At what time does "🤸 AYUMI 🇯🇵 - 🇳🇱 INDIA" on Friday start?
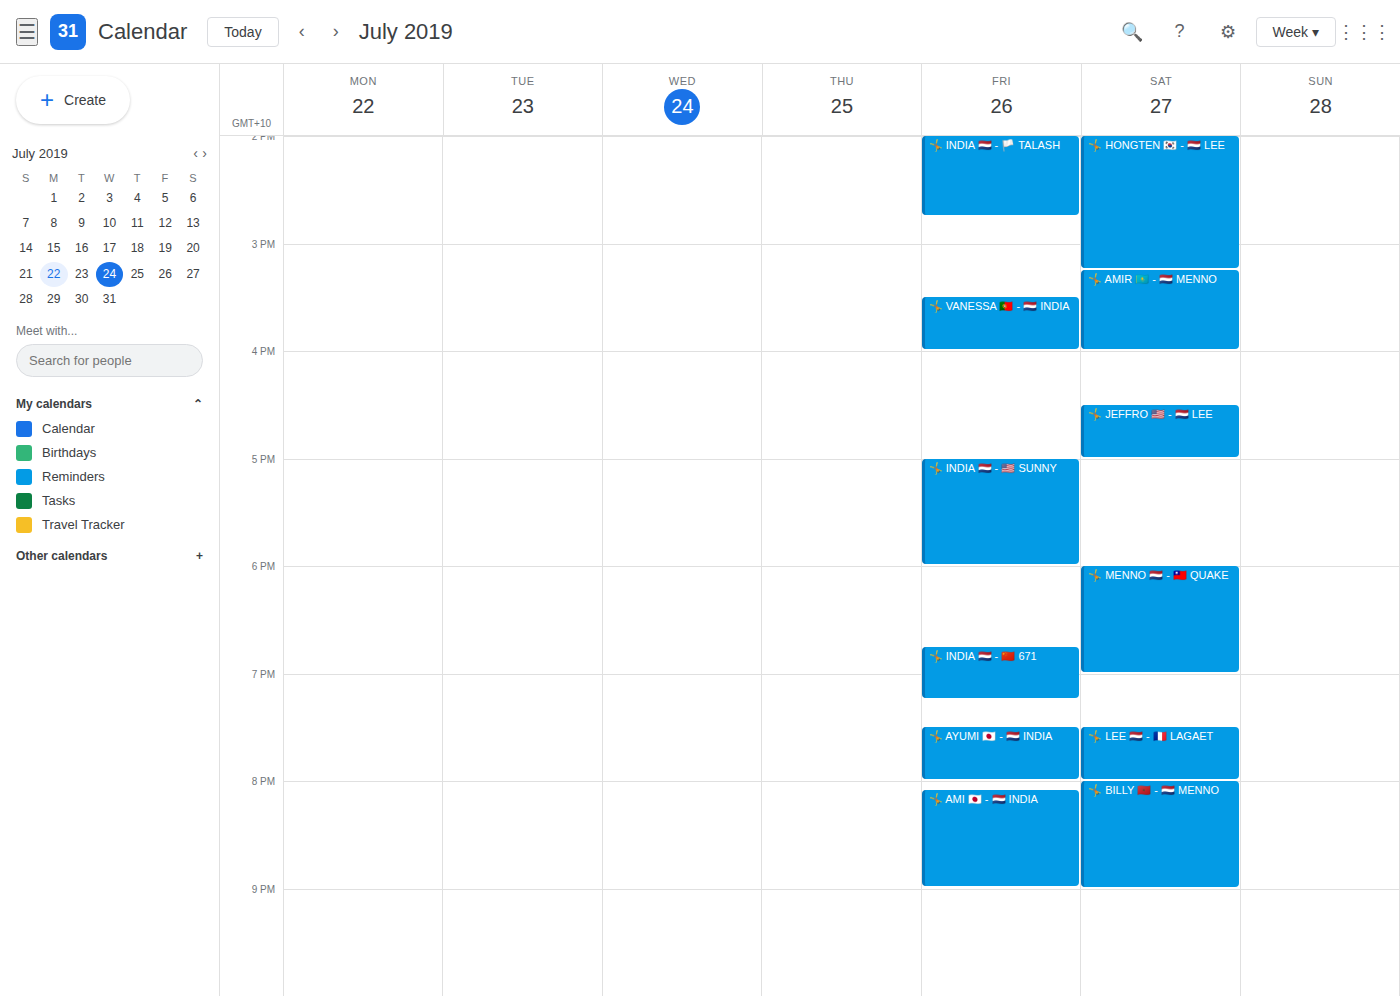
7:30 PM